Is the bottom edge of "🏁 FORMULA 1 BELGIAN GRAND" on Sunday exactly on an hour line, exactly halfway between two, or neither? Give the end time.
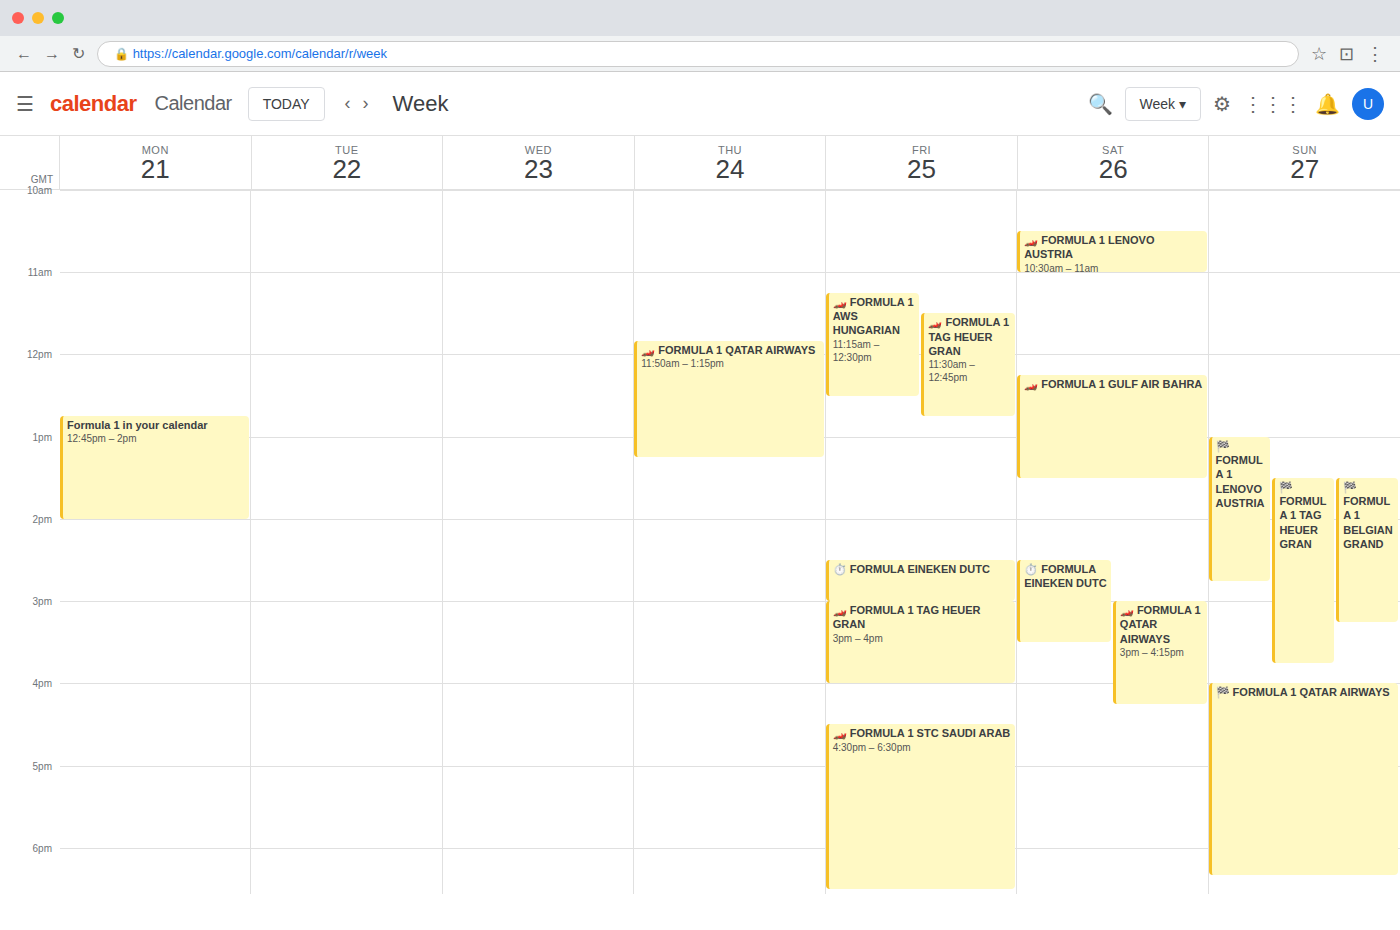
15:15 -- neither: a quarter of the way from the 15:00 line to the 16:00 line.